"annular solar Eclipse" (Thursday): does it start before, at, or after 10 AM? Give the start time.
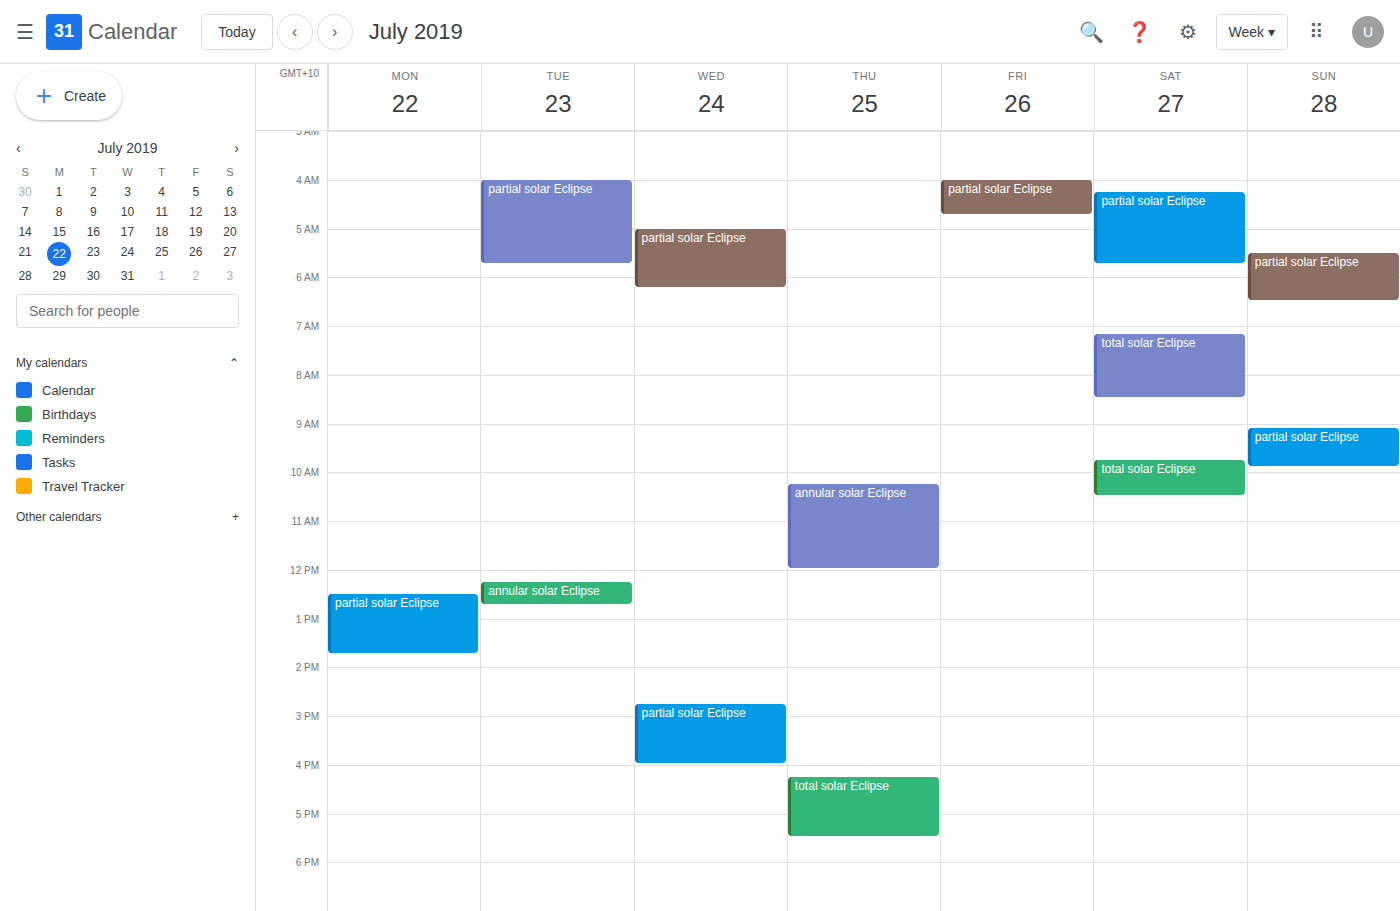
10:15 AM -- after 10 AM, 15 minutes below the 10 AM line.